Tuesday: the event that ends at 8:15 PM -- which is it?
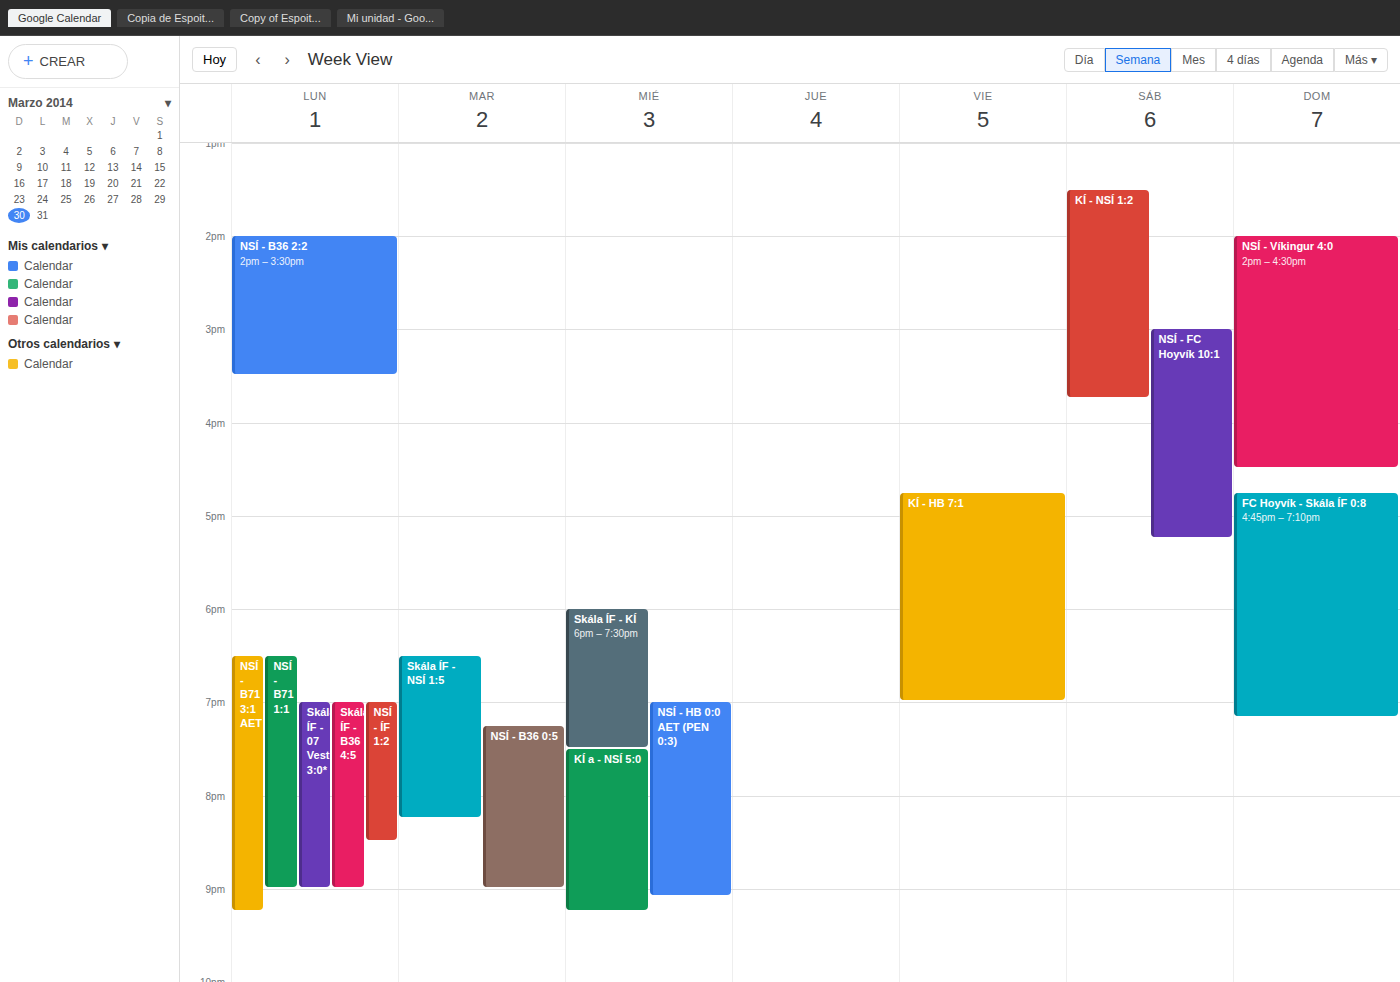
"Skála ÍF - NSÍ 1:5"